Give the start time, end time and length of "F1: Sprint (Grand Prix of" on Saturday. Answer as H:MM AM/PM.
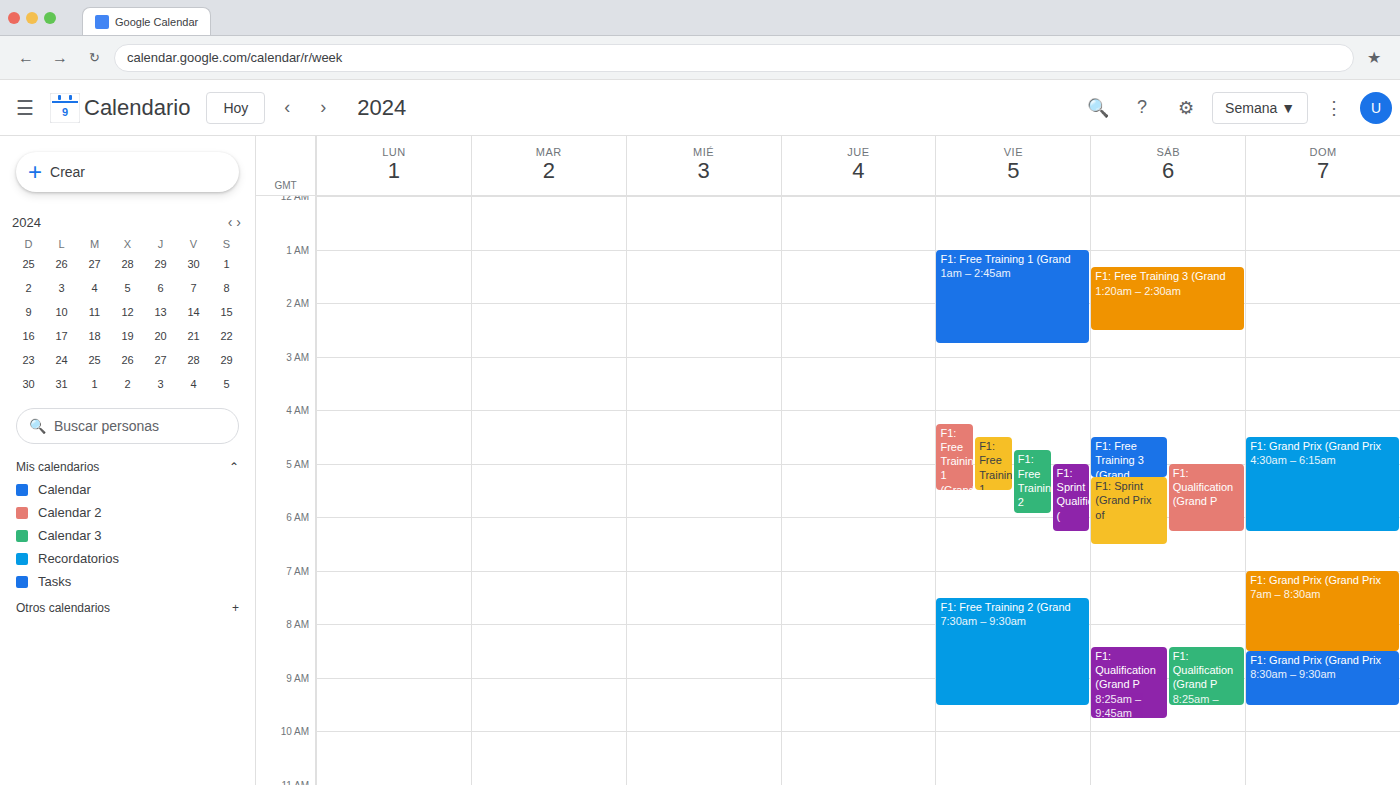
5:15 AM to 6:30 AM, 1 hour 15 minutes